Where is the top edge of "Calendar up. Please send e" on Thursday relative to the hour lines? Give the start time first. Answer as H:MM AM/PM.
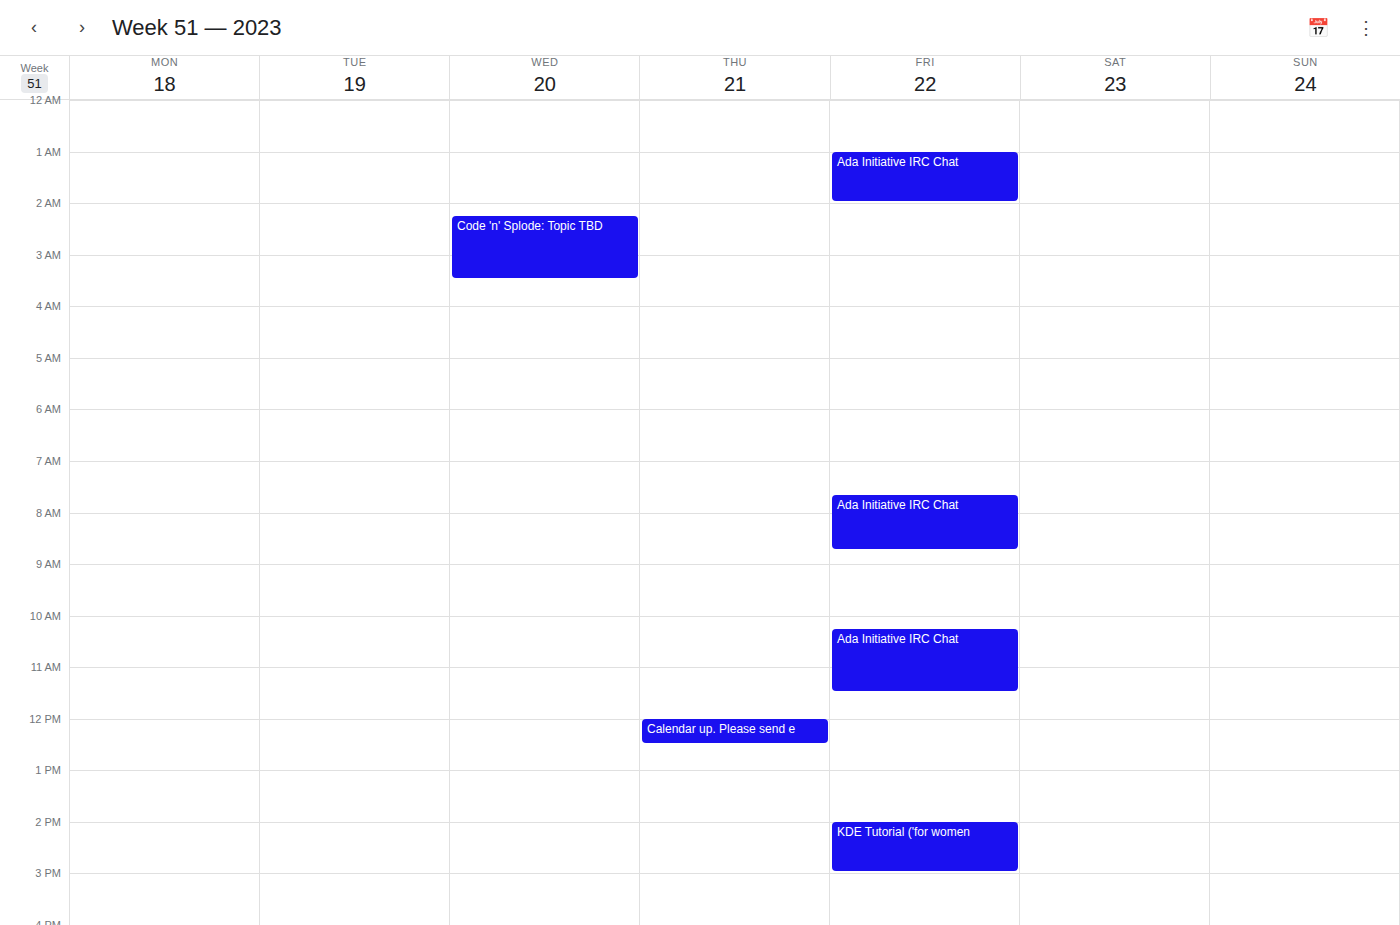
12:00 PM -- exactly on the 12 PM line.